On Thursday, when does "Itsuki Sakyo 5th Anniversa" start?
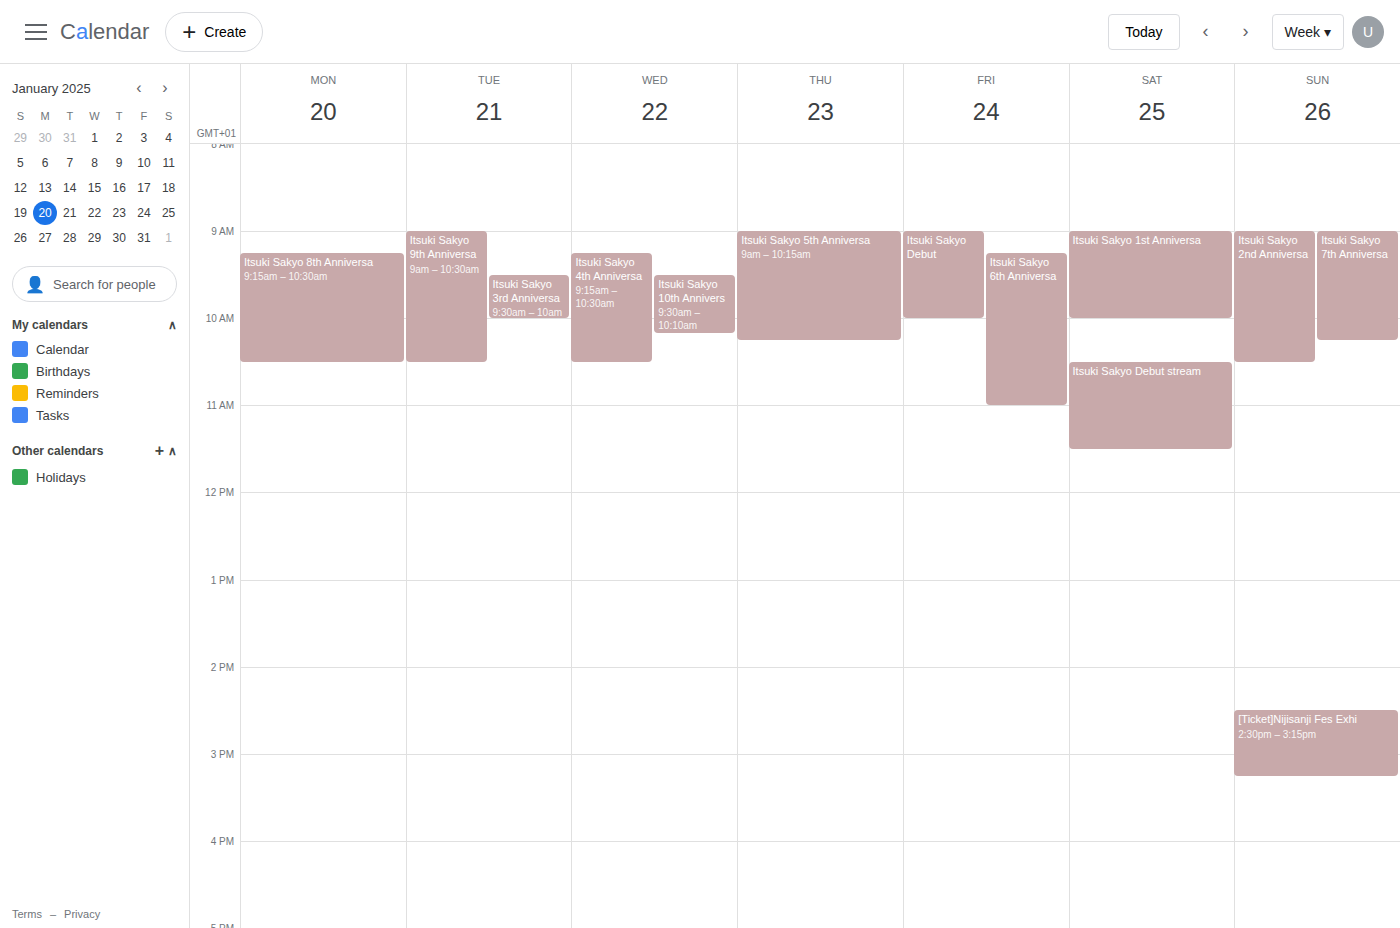
9:00 AM